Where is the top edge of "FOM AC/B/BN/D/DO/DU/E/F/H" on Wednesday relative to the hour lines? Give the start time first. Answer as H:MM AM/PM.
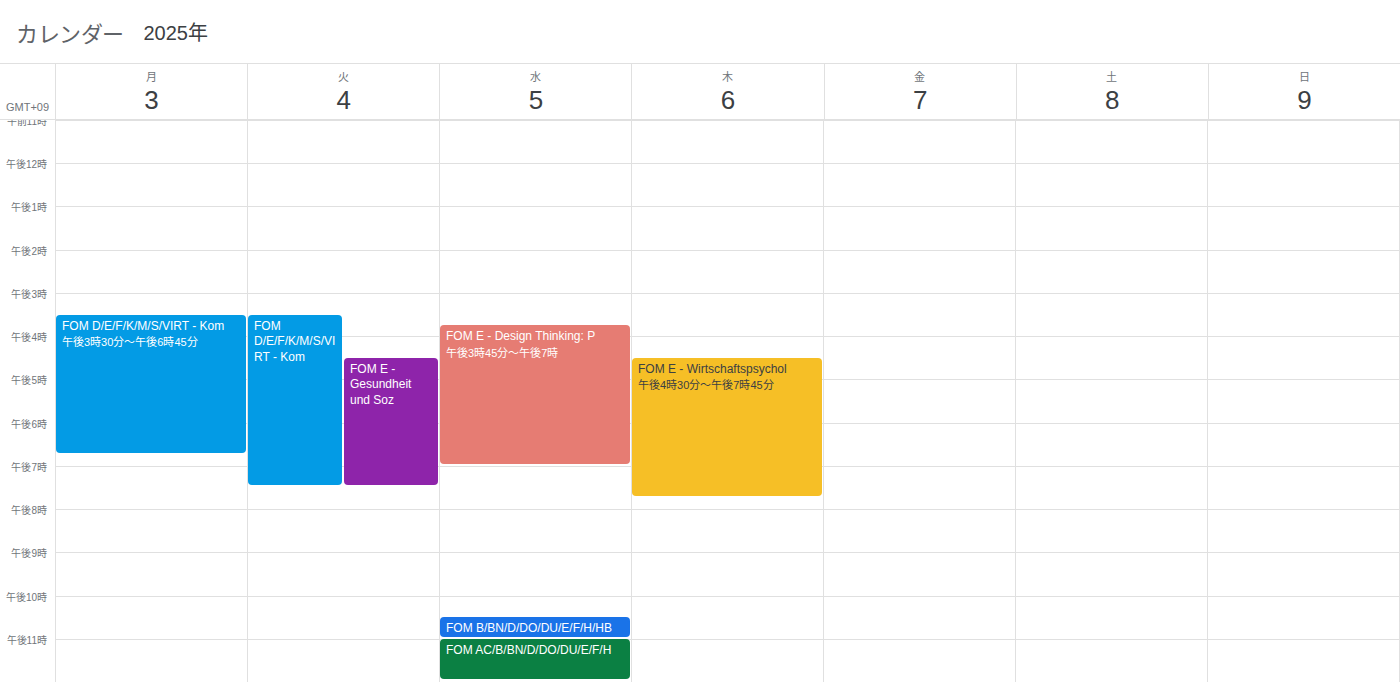
11:00 PM -- exactly on the 11 PM line.